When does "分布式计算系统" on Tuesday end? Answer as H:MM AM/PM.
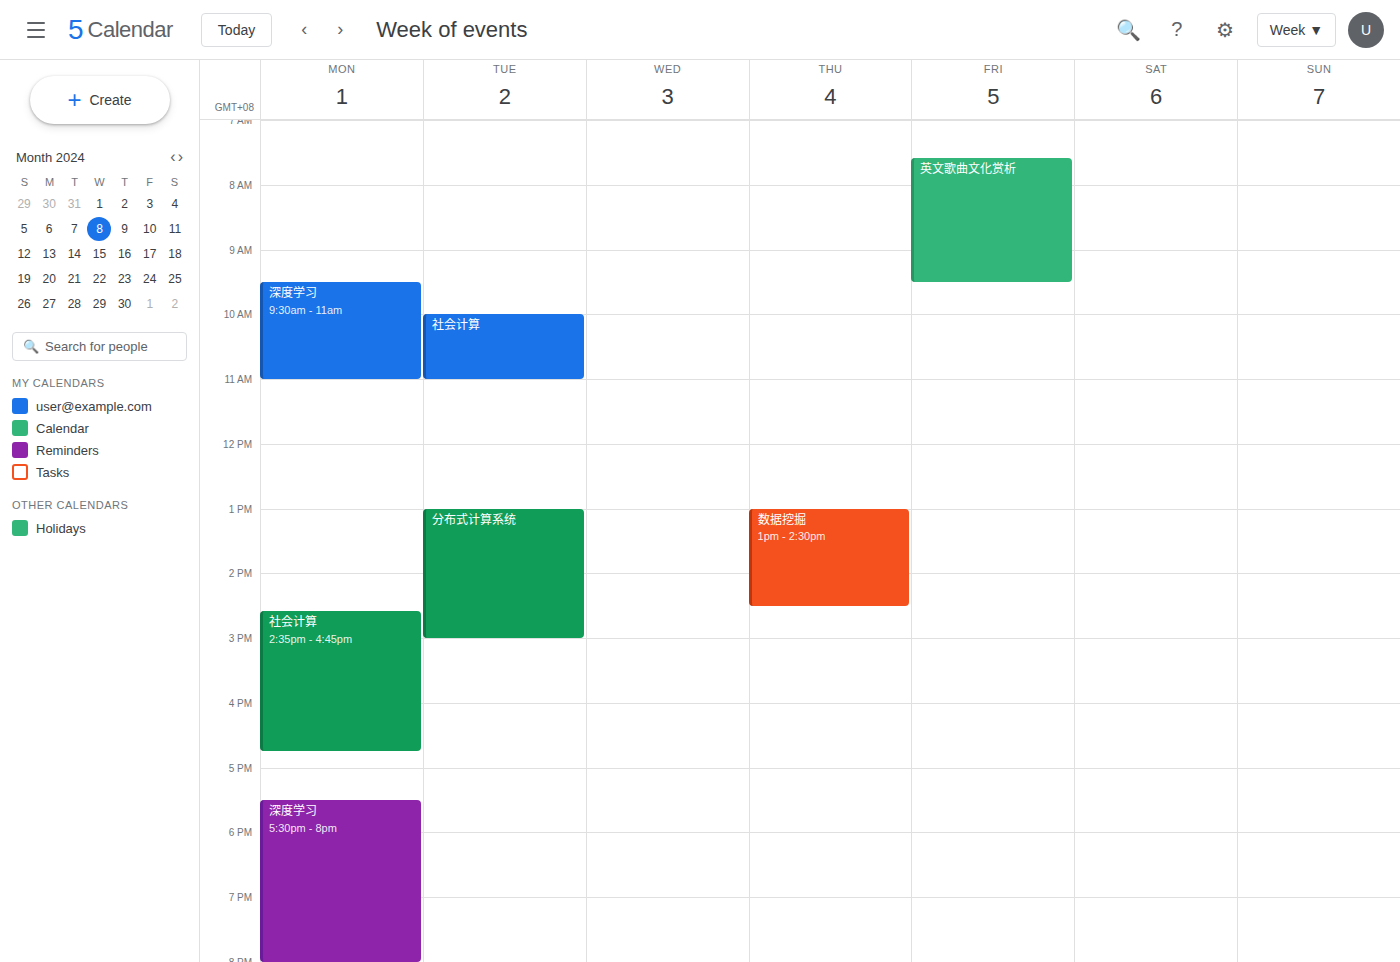
3:00 PM